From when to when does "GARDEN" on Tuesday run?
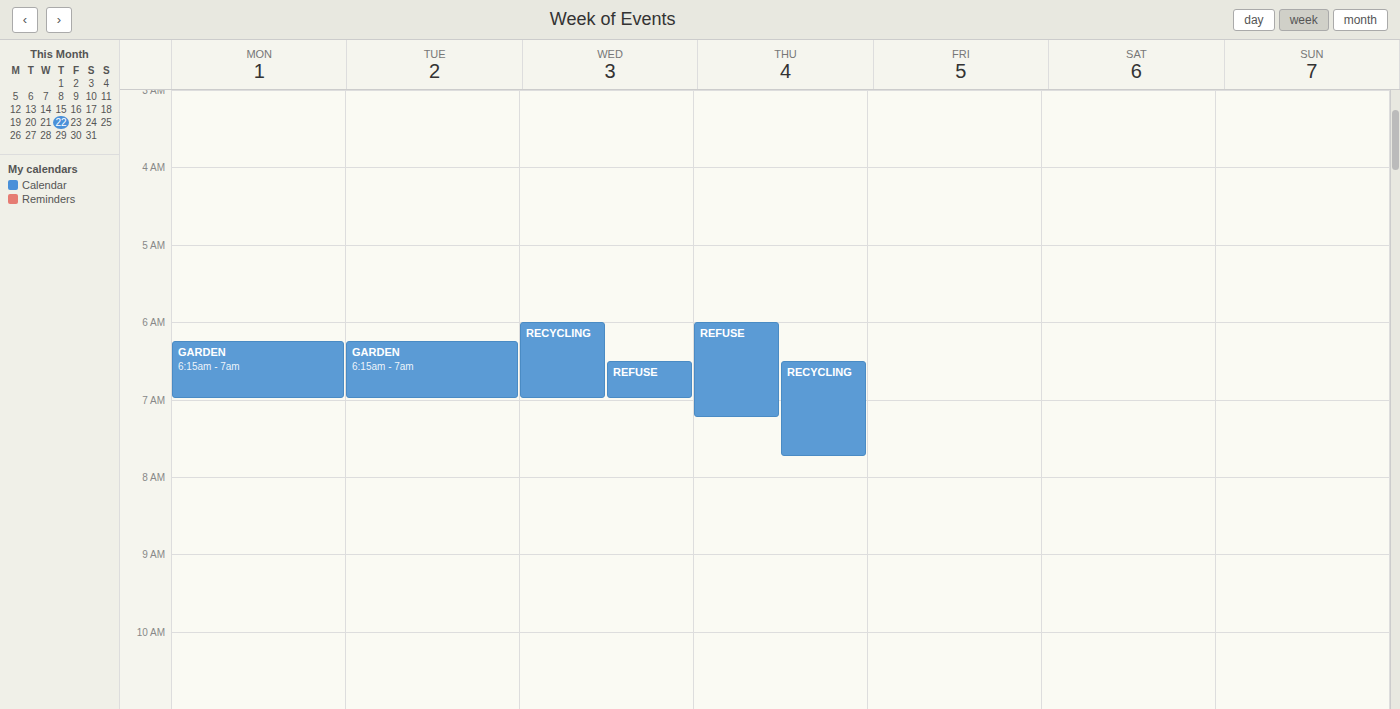
6:15 AM to 7:00 AM